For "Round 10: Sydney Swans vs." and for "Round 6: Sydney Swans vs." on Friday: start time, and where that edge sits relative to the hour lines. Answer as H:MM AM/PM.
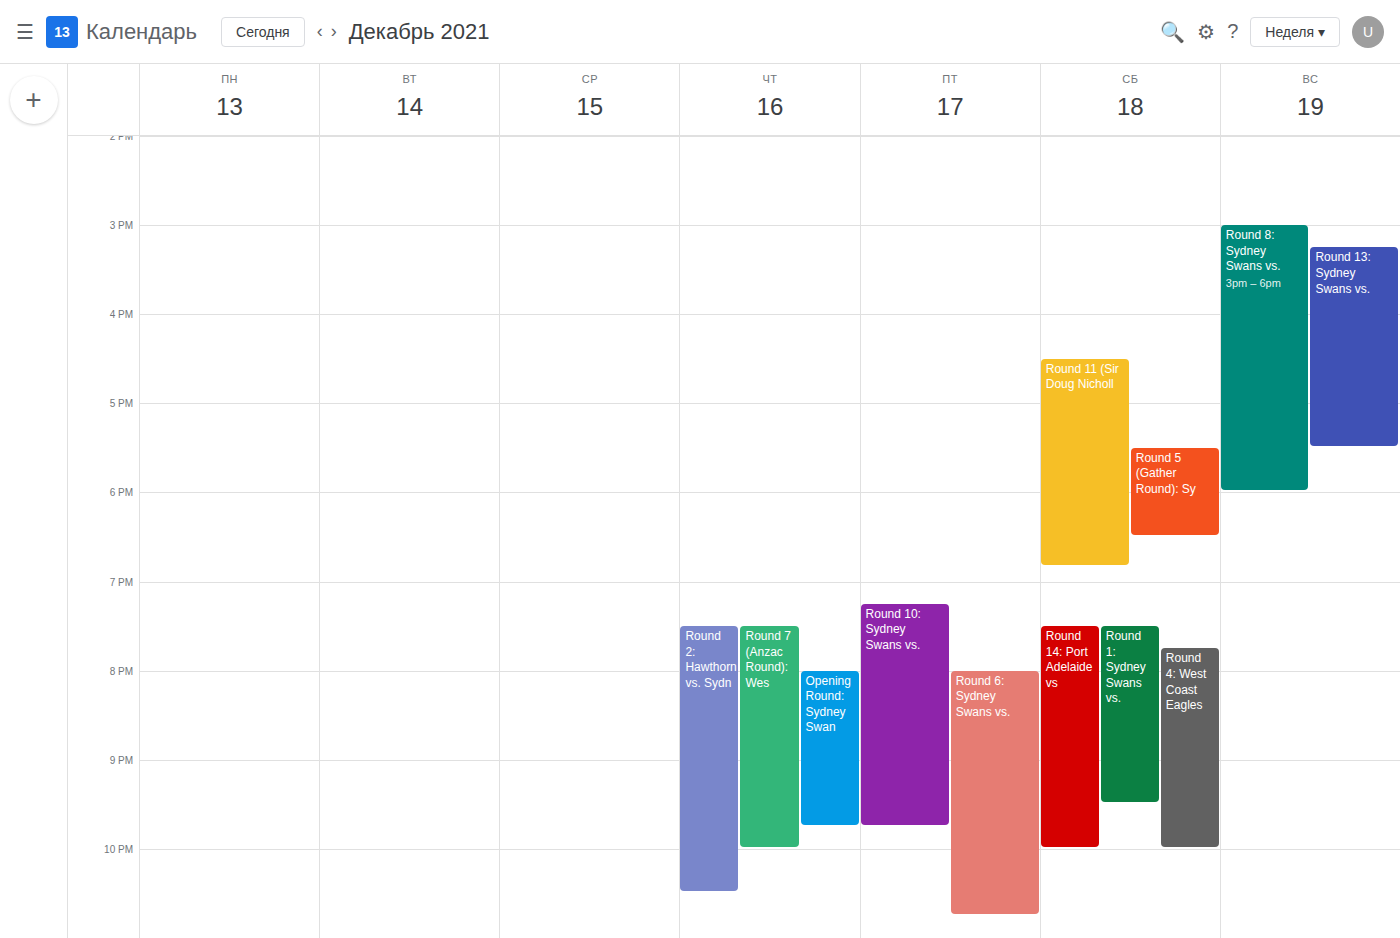
"Round 10: Sydney Swans vs.": 7:15 PM, neither: a quarter of the way from the 7 PM line to the 8 PM line. "Round 6: Sydney Swans vs.": 8:00 PM, exactly on the 8 PM line.